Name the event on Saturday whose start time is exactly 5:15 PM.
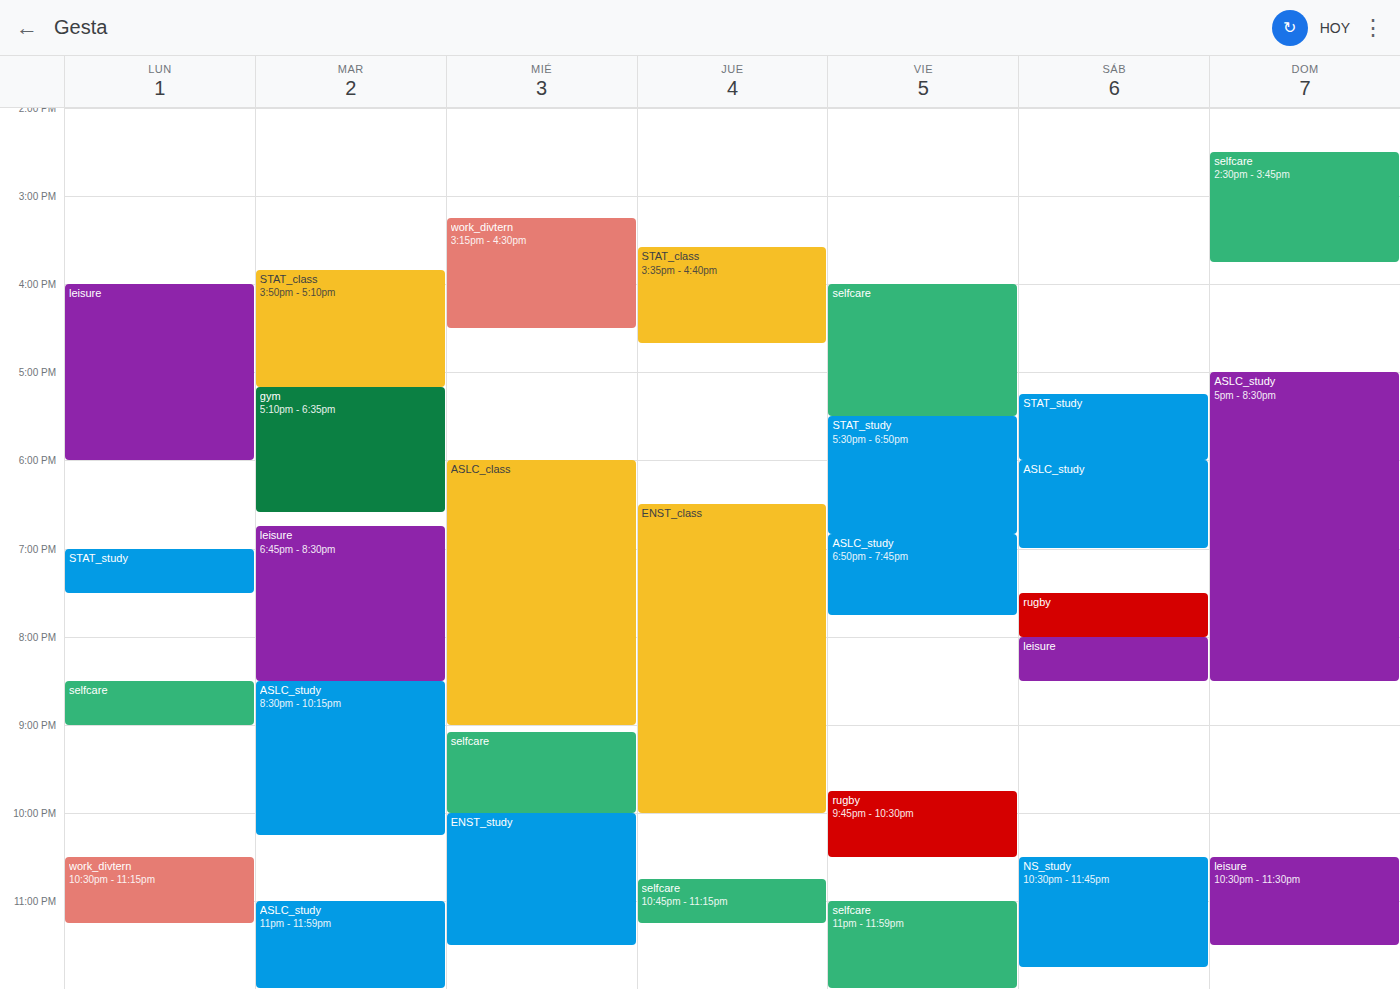
"STAT_study"